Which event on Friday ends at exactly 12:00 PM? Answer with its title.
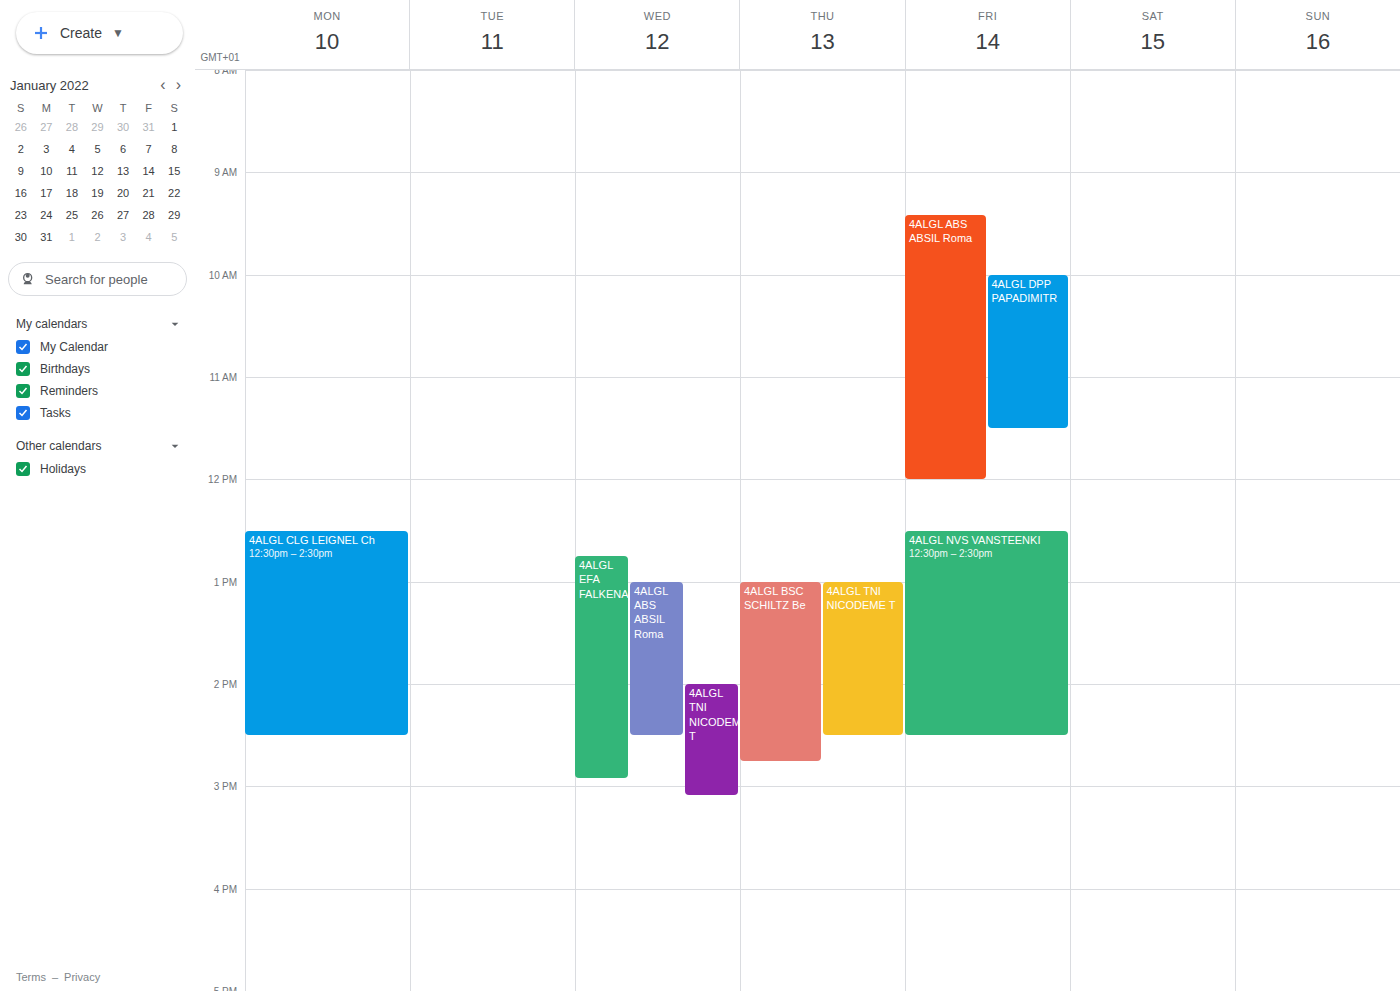
"4ALGL ABS ABSIL Roma"